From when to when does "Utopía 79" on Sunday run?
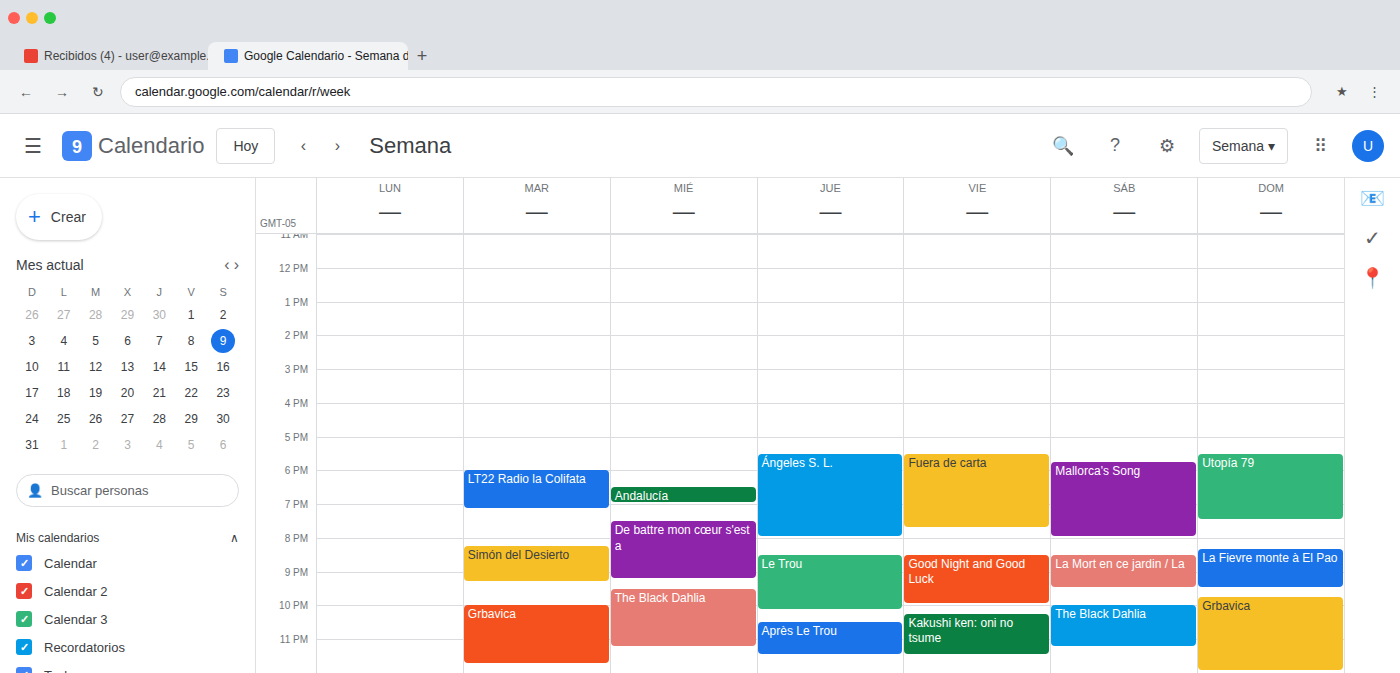
5:30 PM to 7:30 PM